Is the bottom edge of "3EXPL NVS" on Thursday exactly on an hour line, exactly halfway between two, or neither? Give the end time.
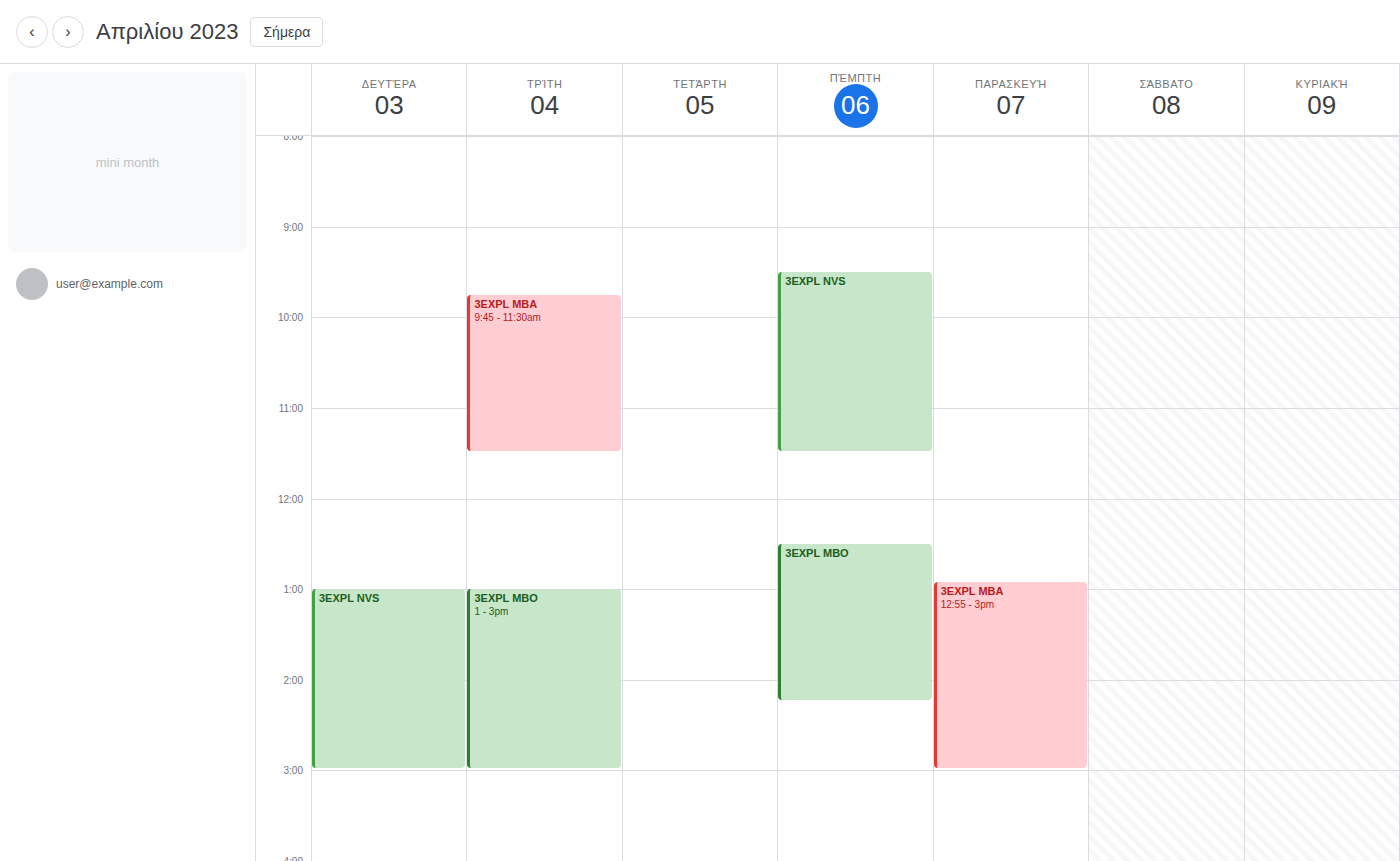
11:30 AM -- halfway between the 11 AM and 12 PM lines.